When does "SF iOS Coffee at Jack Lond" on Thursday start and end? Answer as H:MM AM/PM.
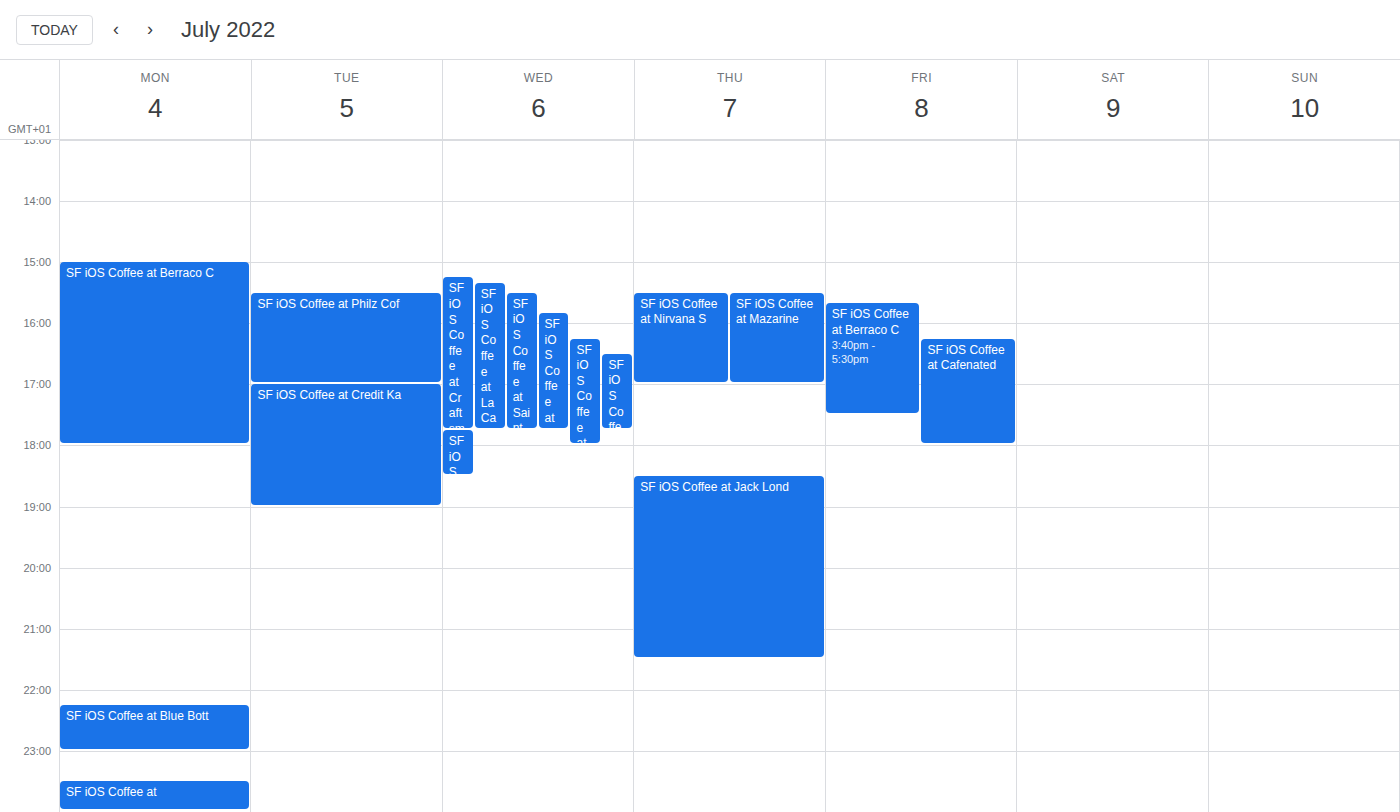
6:30 PM to 9:30 PM